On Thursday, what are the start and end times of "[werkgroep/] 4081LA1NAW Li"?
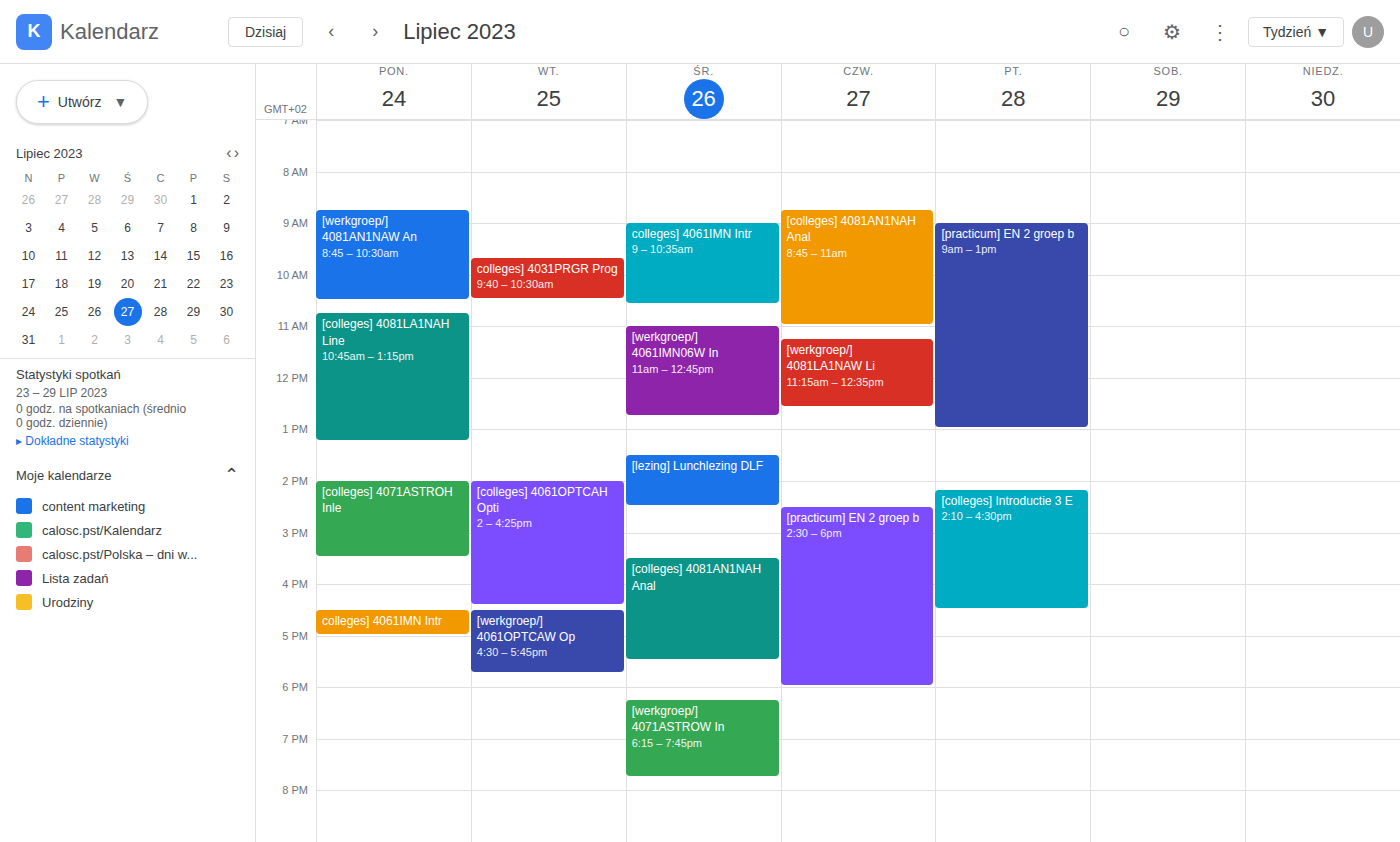
11:15 to 12:35